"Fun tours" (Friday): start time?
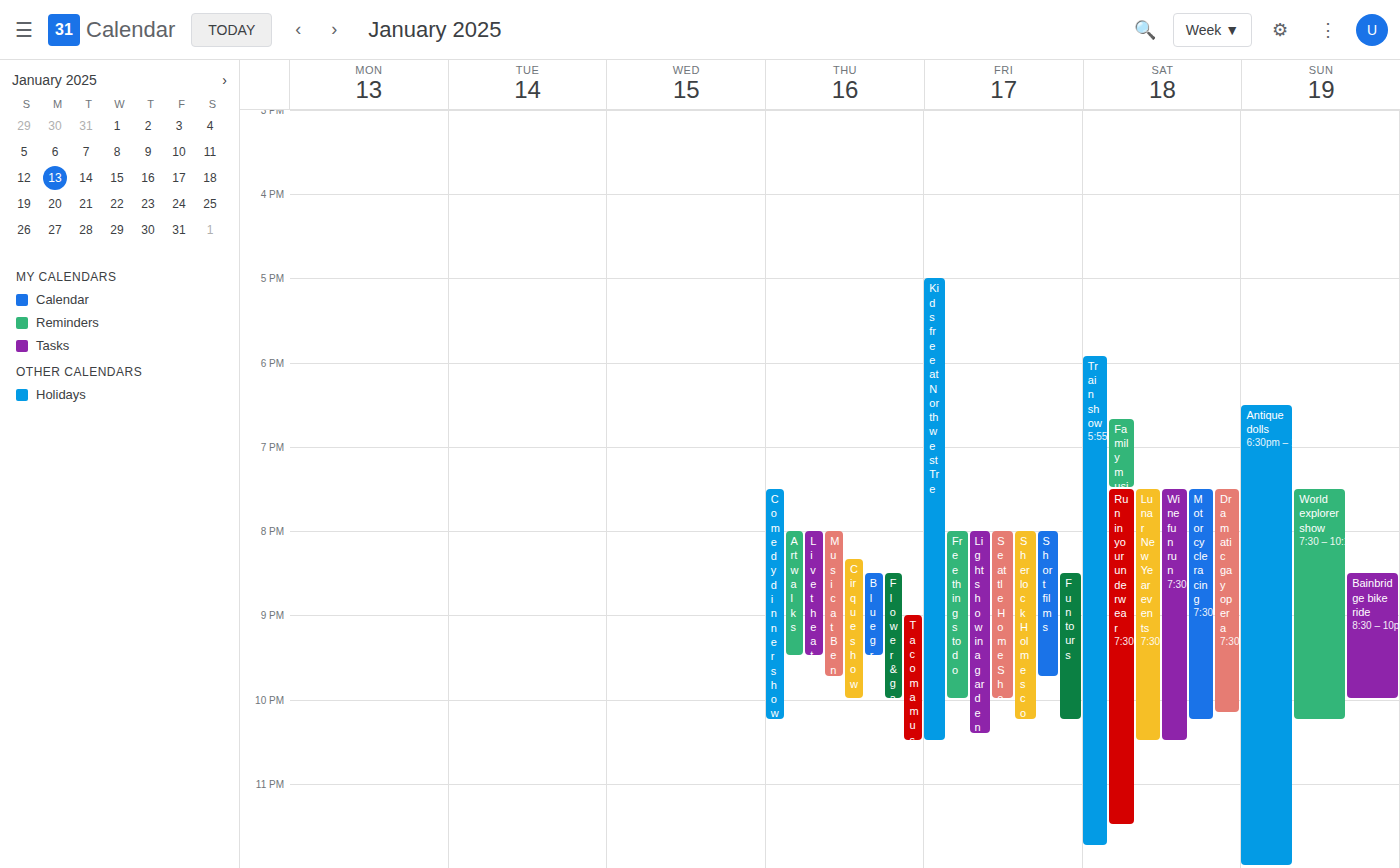
8:30 PM